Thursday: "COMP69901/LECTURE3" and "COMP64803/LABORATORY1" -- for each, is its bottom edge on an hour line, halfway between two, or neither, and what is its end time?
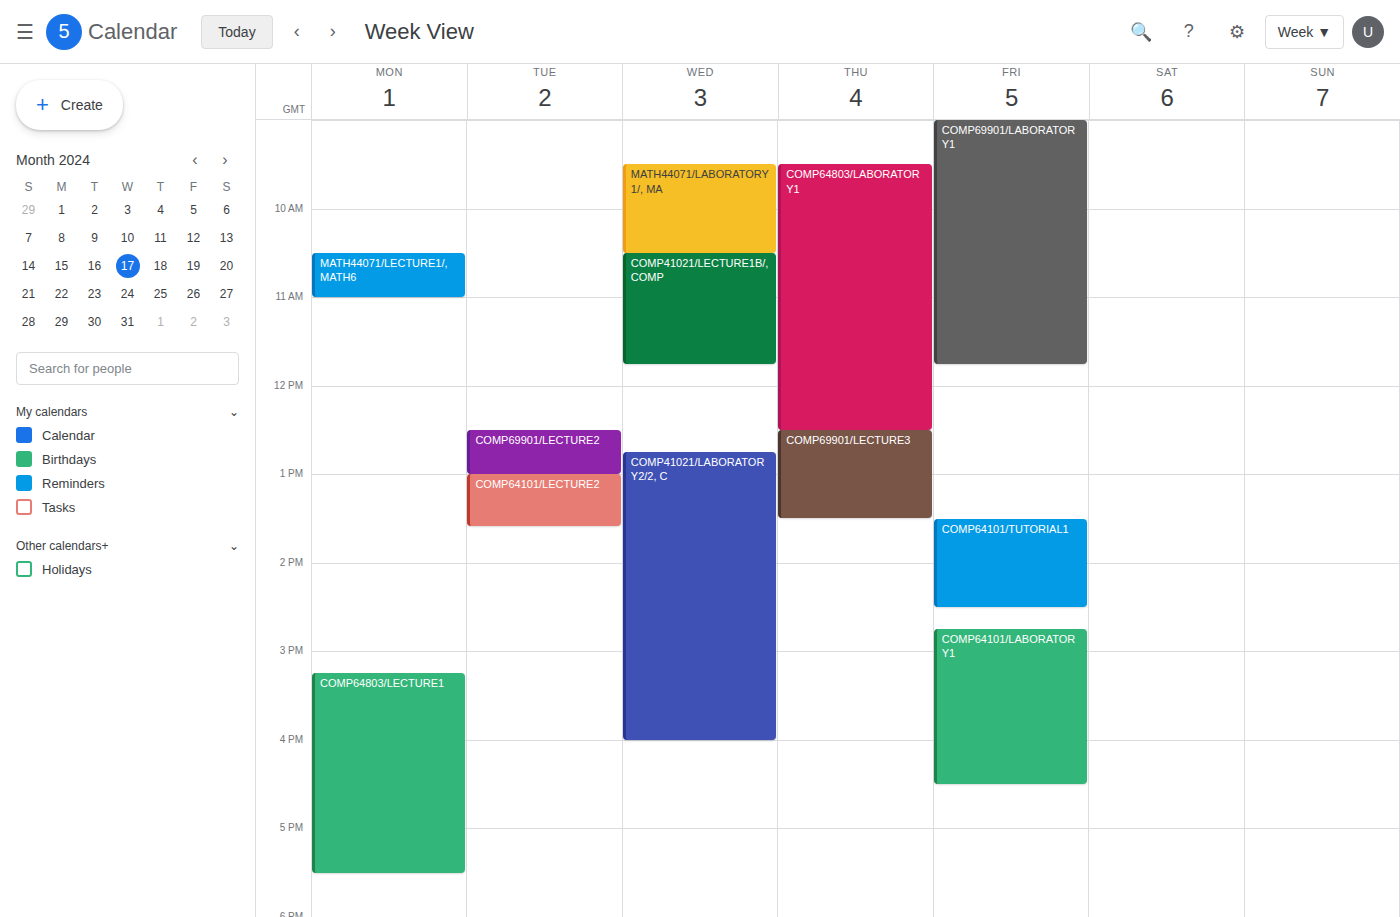
"COMP69901/LECTURE3": 1:30 PM, halfway between the 1 PM and 2 PM lines. "COMP64803/LABORATORY1": 12:30 PM, halfway between the 12 PM and 1 PM lines.